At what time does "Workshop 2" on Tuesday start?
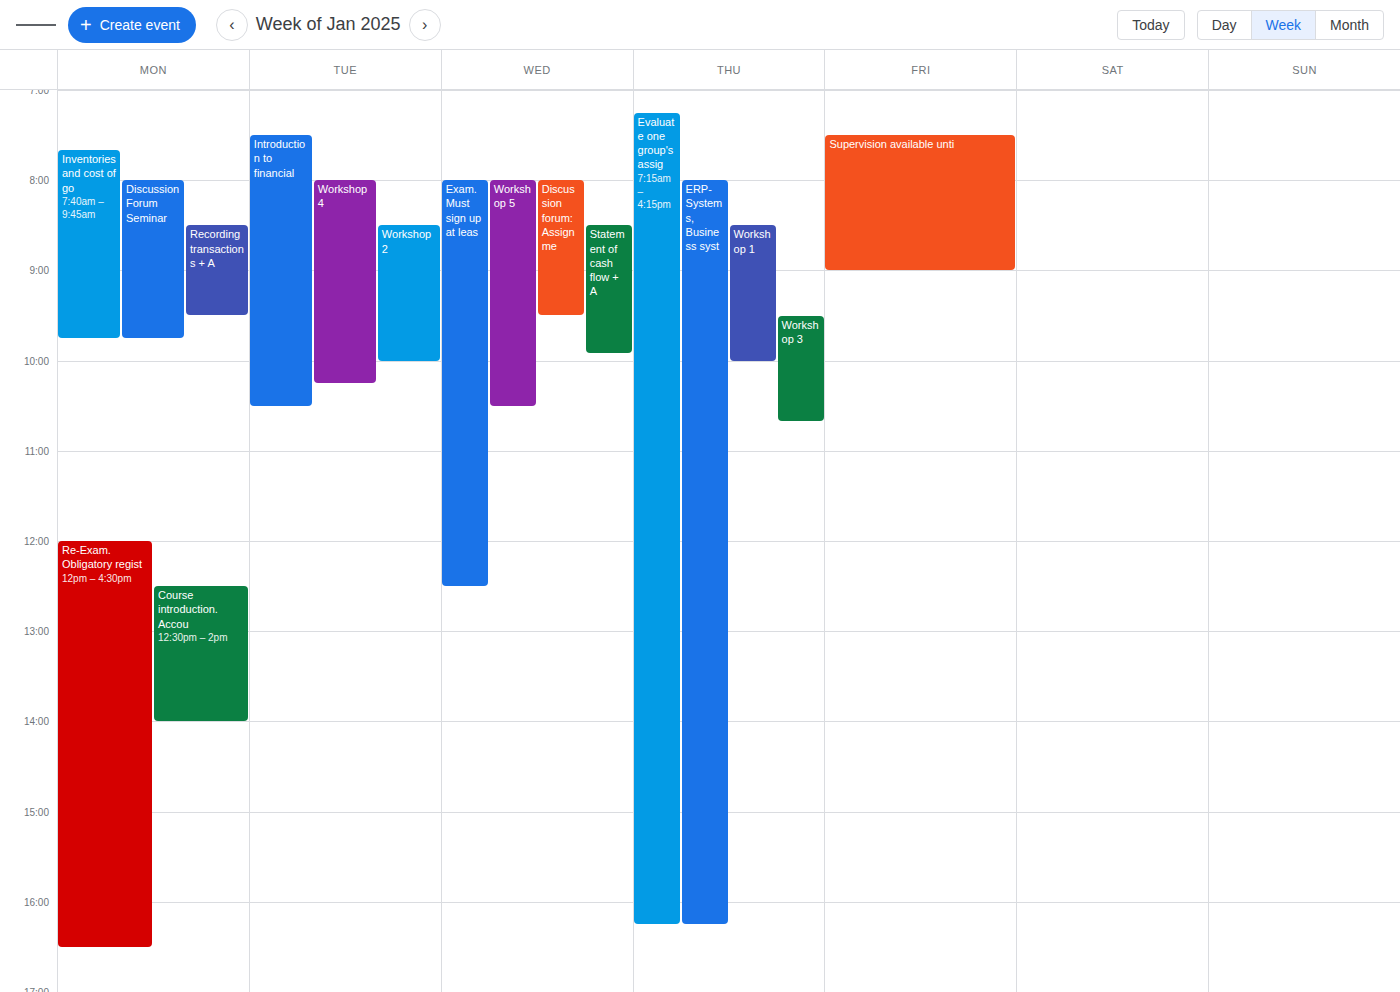
8:30 AM